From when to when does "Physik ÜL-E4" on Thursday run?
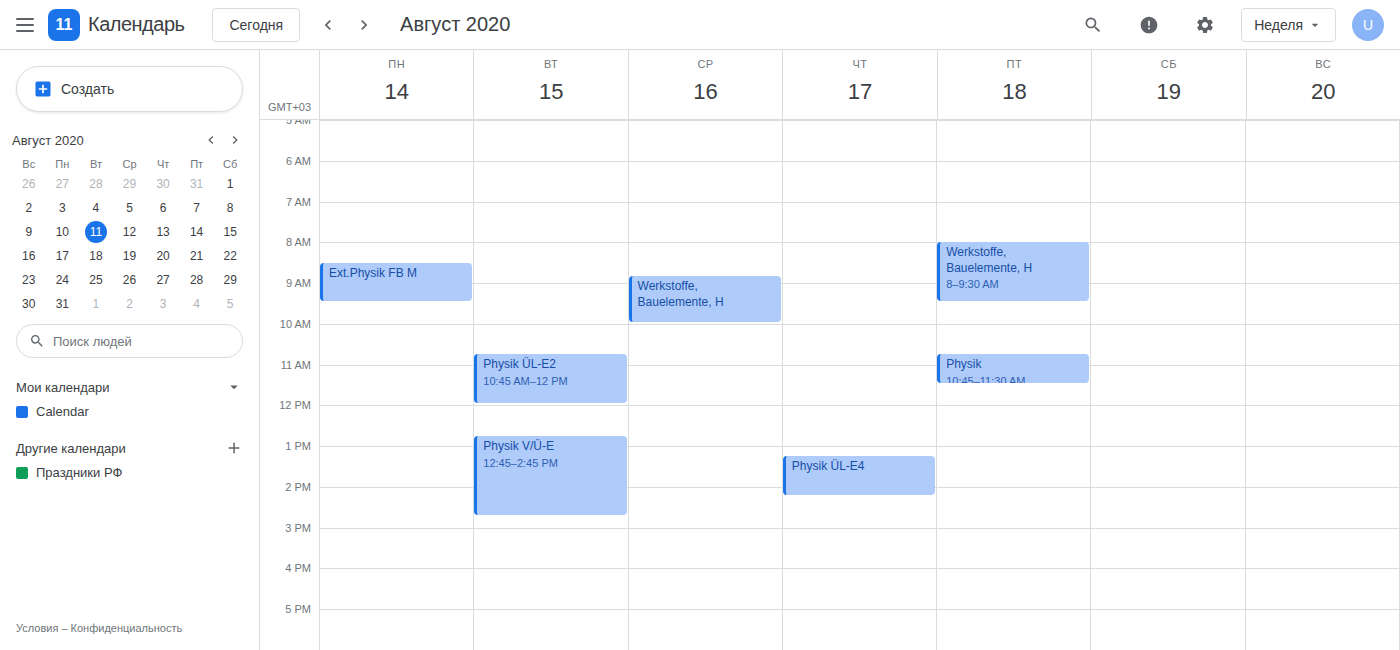
1:15 PM to 2:15 PM